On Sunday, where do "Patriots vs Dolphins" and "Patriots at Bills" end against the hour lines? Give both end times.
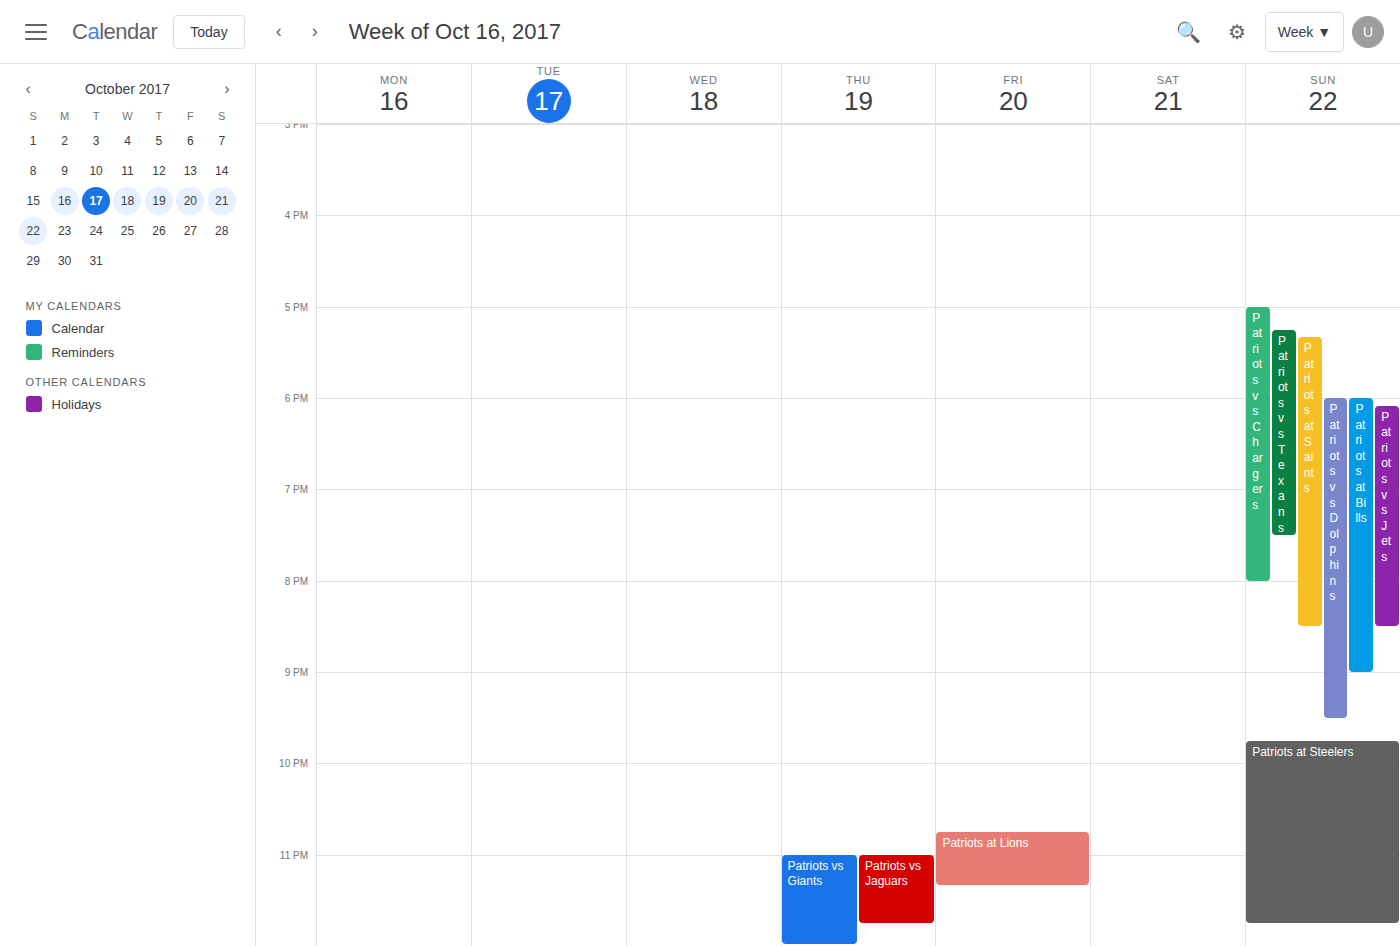
"Patriots vs Dolphins": 9:30 PM, halfway between the 9 PM and 10 PM lines. "Patriots at Bills": 9:00 PM, exactly on the 9 PM line.